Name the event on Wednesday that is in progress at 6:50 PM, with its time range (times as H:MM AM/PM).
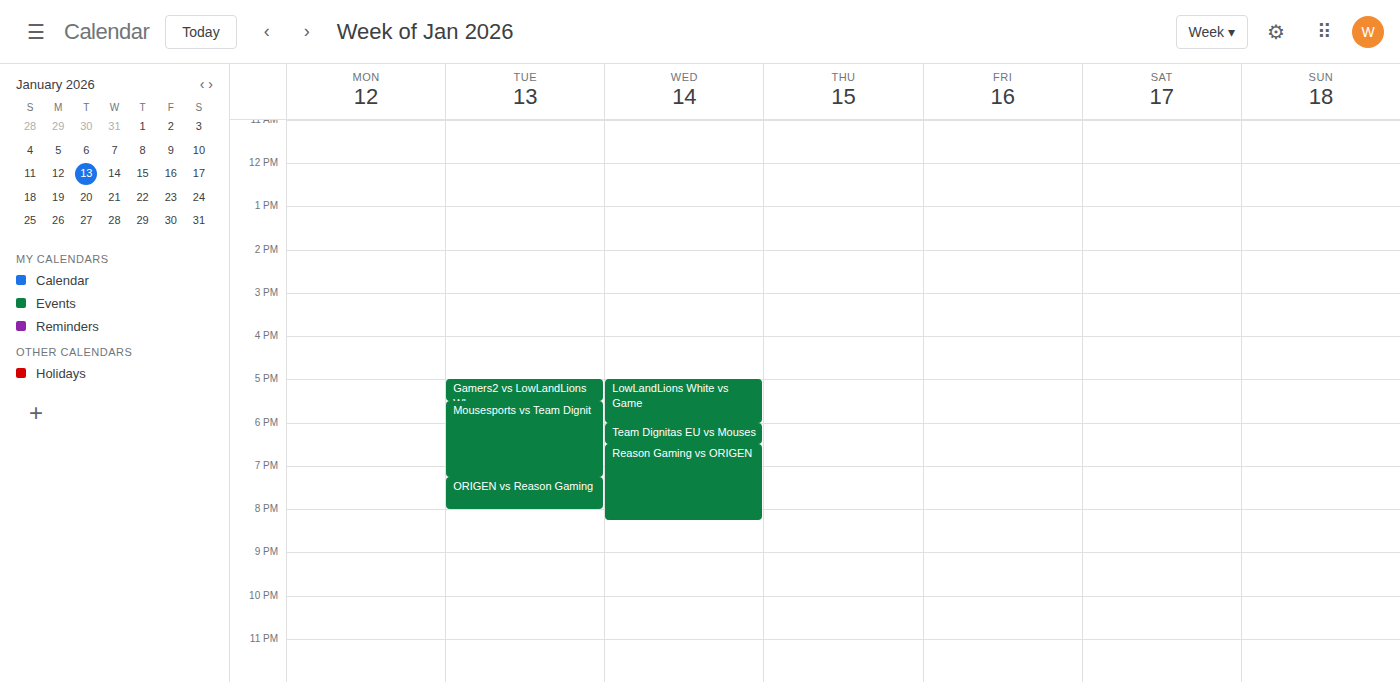
"Reason Gaming vs ORIGEN", 6:30 PM to 8:15 PM